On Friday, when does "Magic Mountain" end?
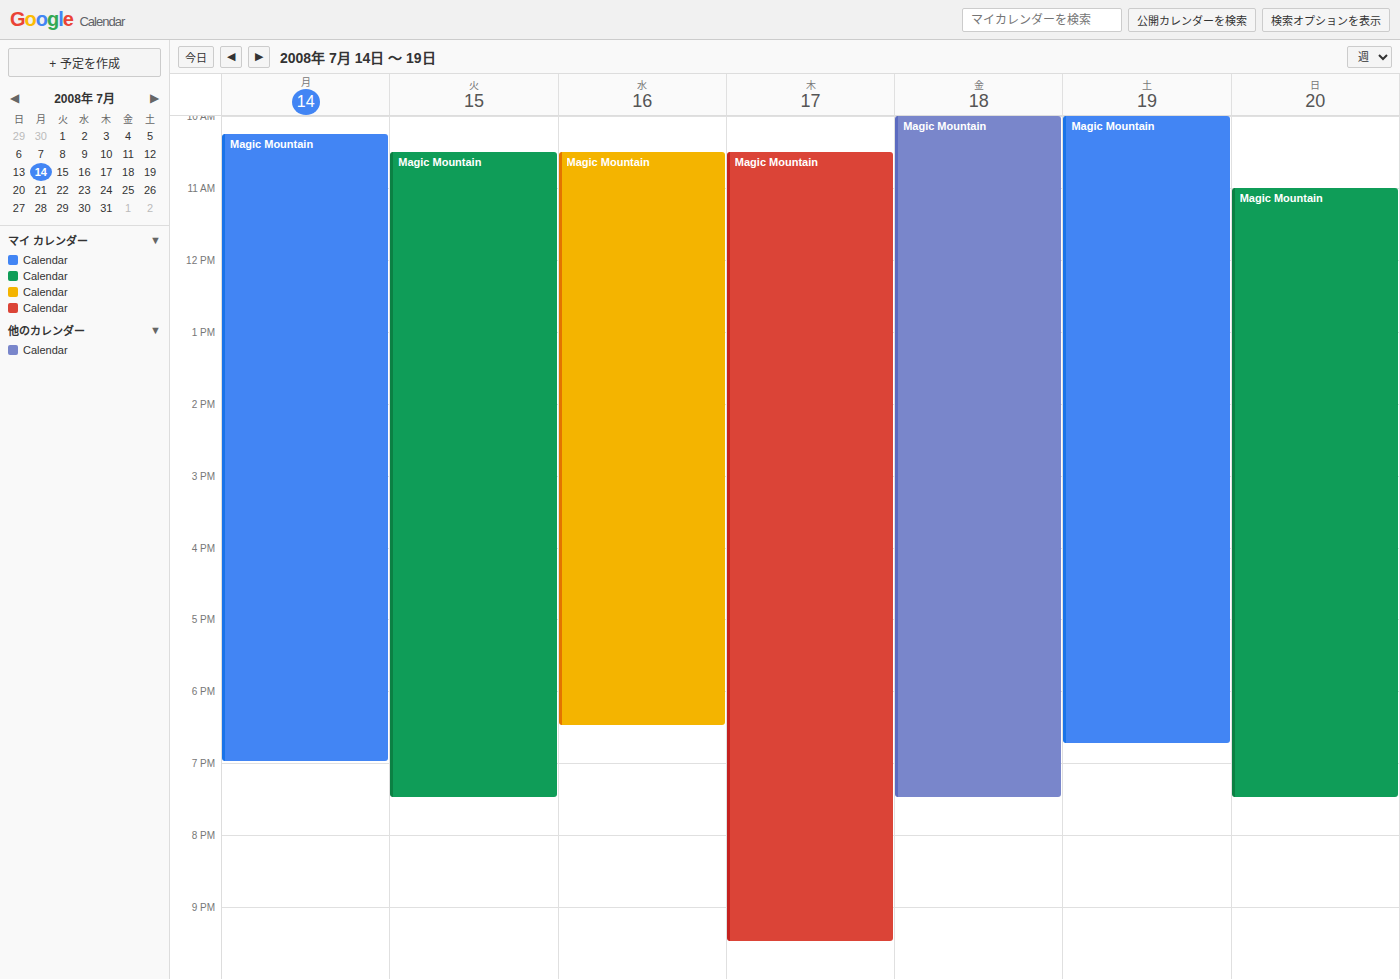
7:30 PM